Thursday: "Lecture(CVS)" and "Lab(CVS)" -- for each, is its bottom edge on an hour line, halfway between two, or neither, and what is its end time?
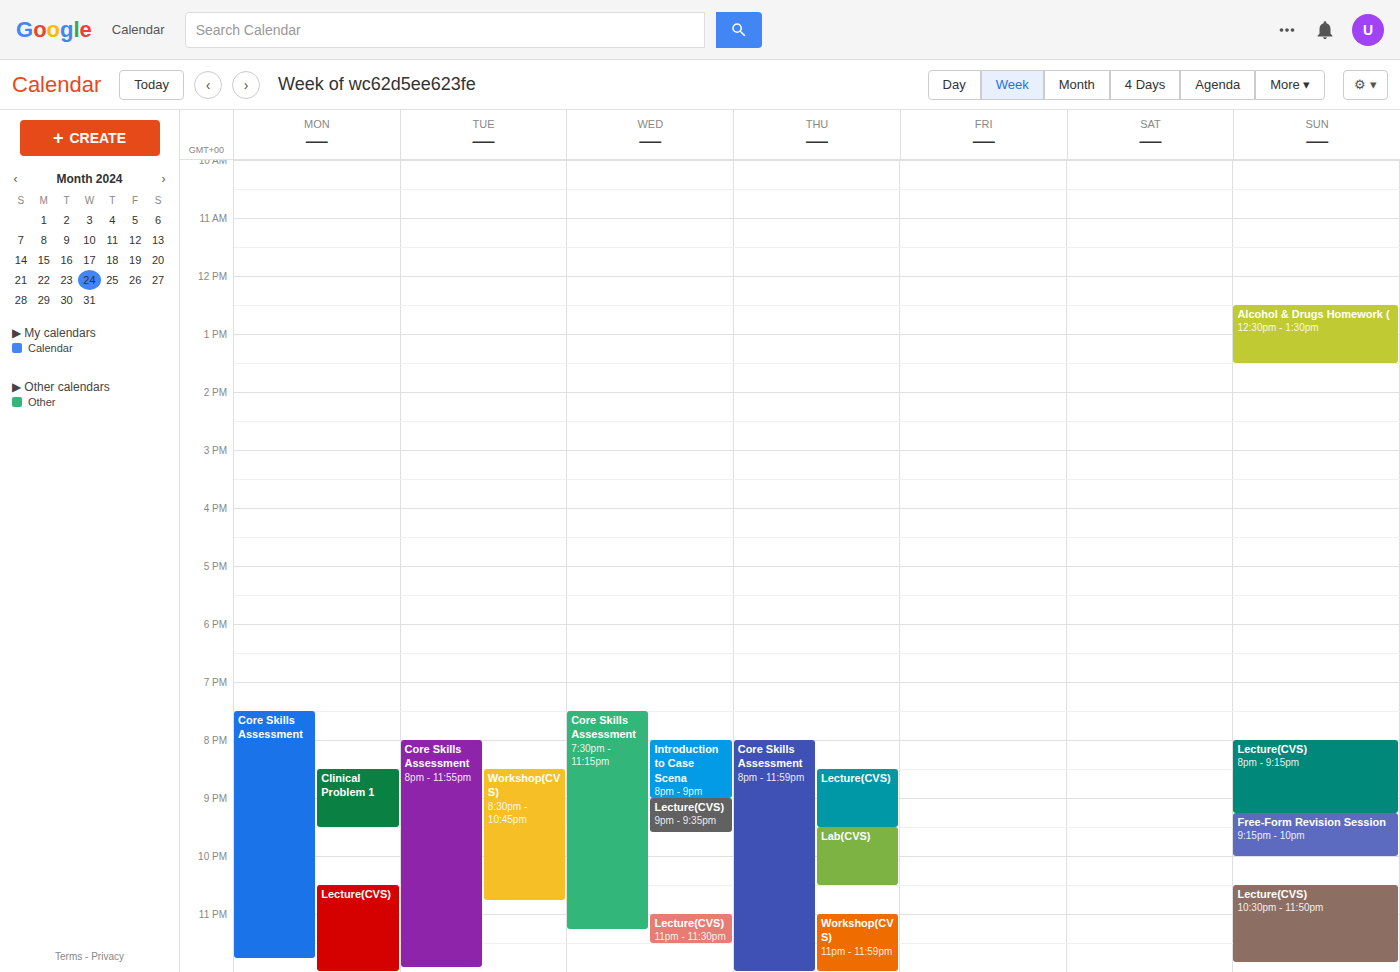
"Lecture(CVS)": 9:30 PM, halfway between the 9 PM and 10 PM lines. "Lab(CVS)": 10:30 PM, halfway between the 10 PM and 11 PM lines.